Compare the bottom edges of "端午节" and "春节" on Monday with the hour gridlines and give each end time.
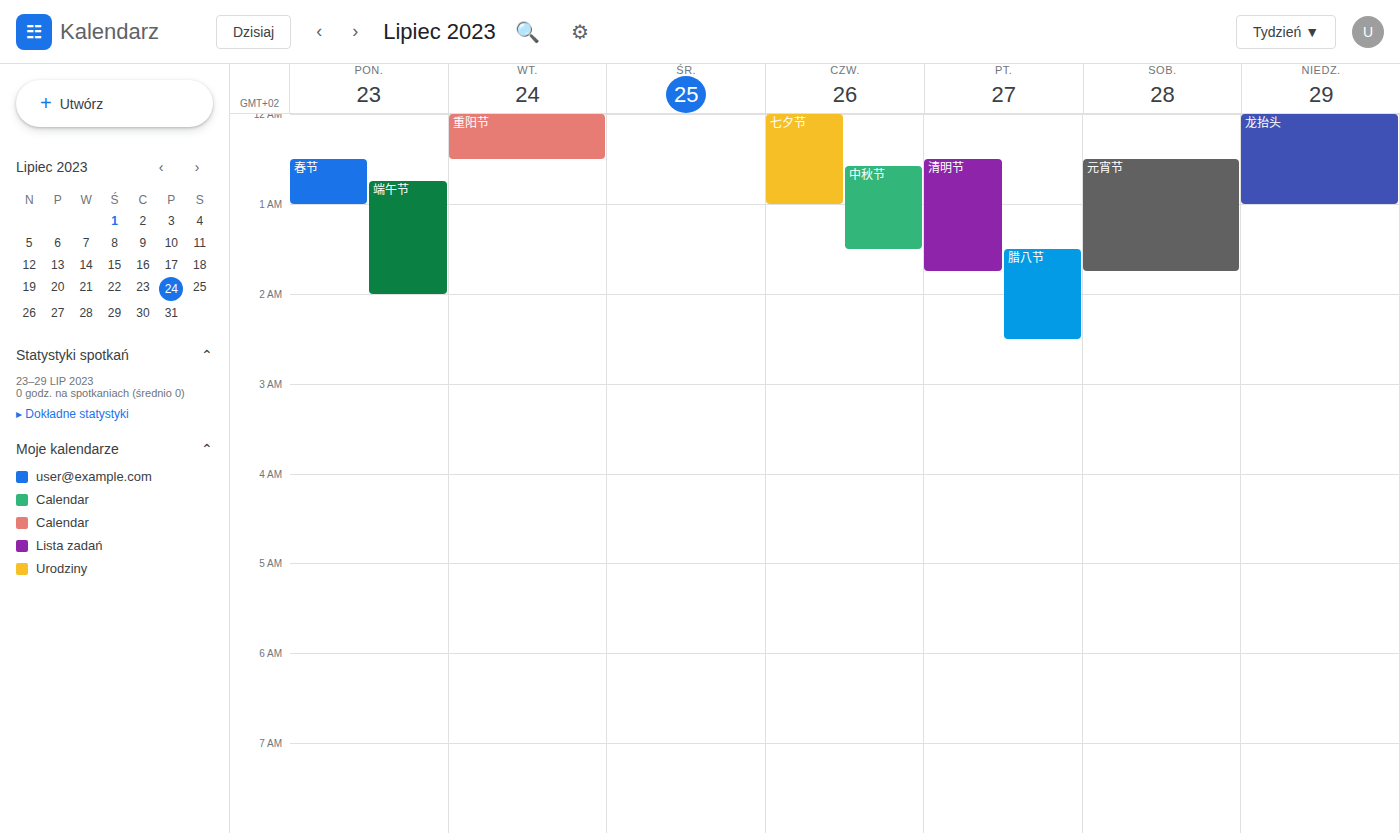
"端午节": 2:00 AM, exactly on the 2 AM line. "春节": 1:00 AM, exactly on the 1 AM line.